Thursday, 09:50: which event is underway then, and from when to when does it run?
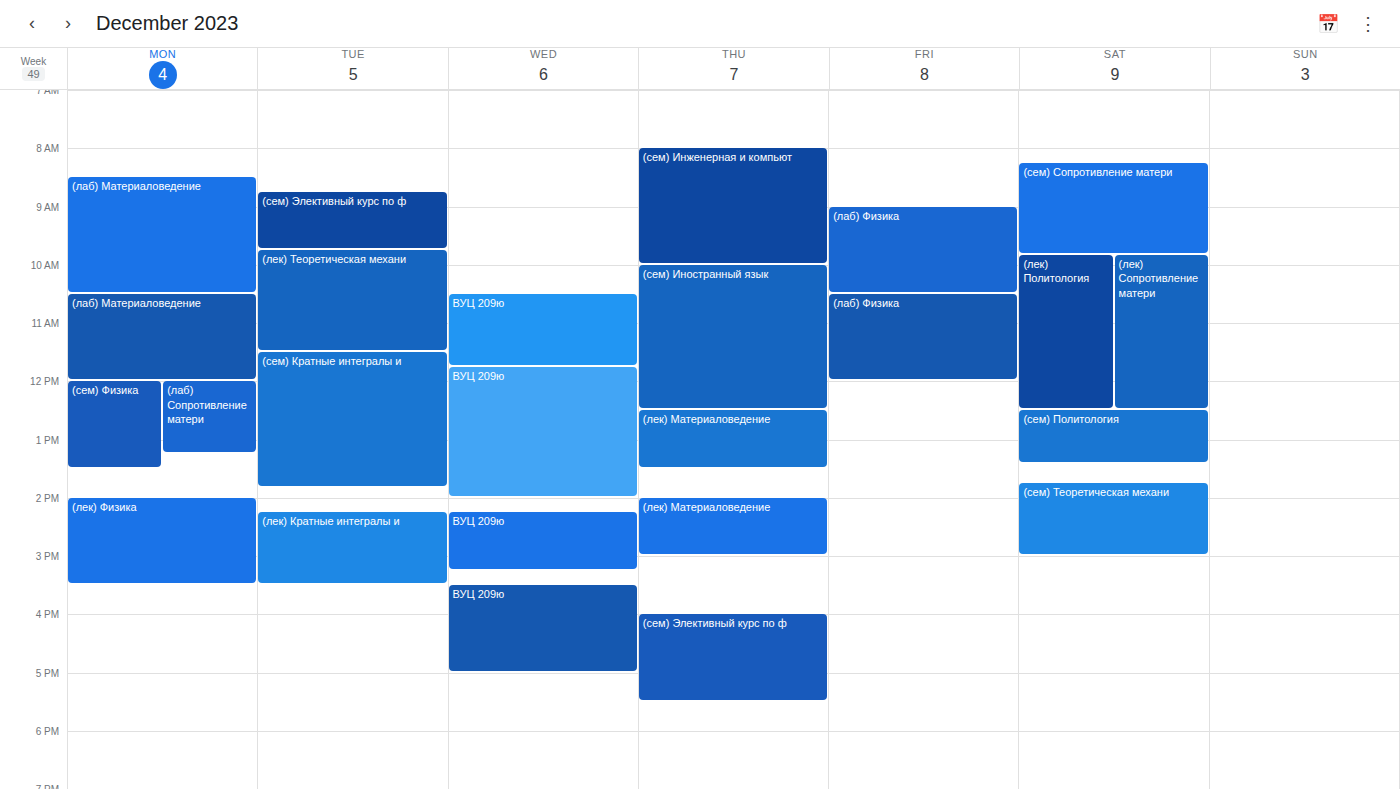
"(сем) Инженерная и компьют", 08:00 to 10:00